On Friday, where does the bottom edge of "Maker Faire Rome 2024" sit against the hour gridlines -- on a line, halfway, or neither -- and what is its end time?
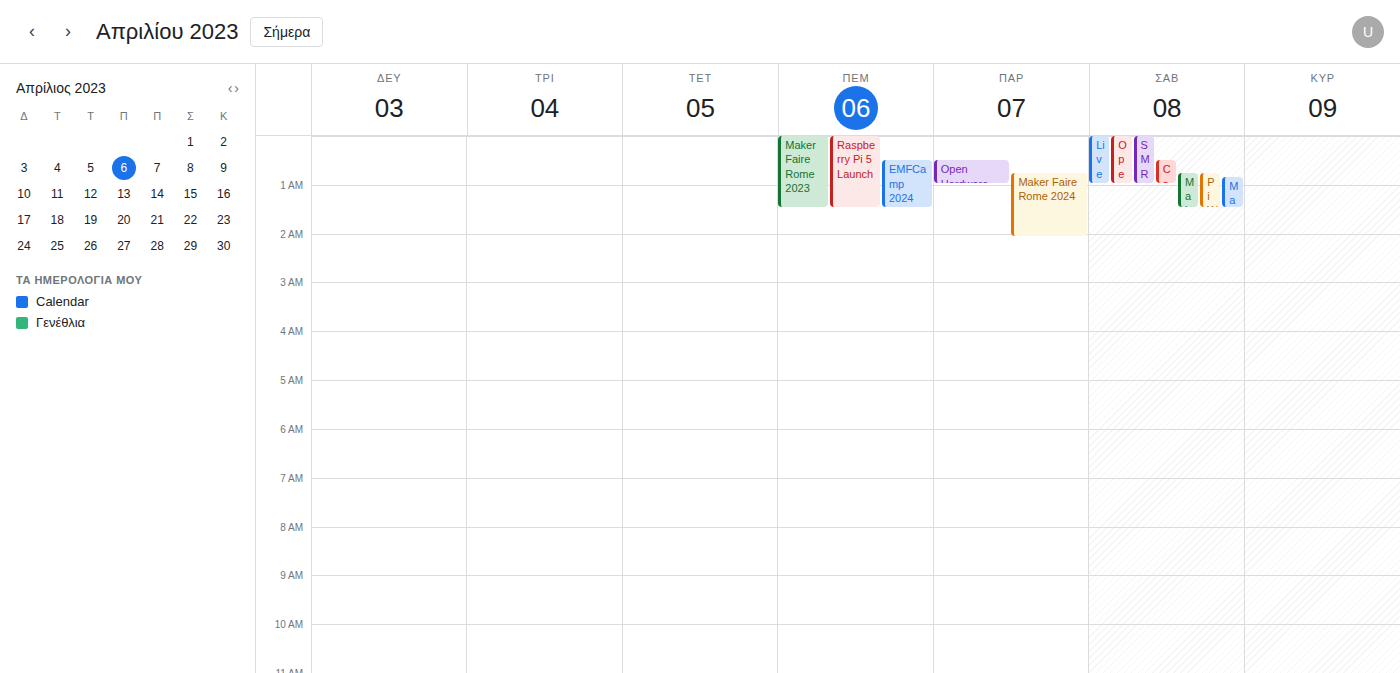
2:05 AM -- neither: 5 minutes below the 2 AM line and 55 minutes above the 3 AM line.